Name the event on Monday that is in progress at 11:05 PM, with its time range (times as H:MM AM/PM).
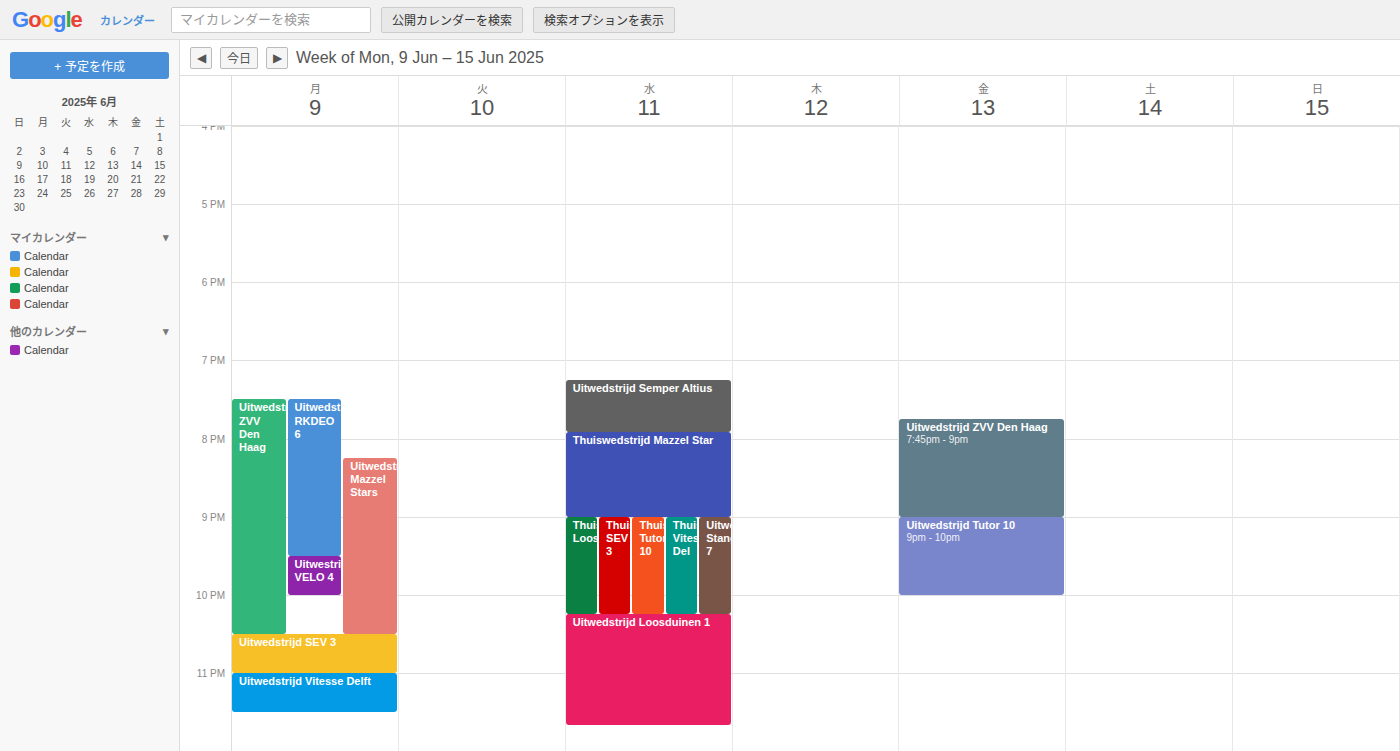
"Uitwedstrijd Vitesse Delft", 11:00 PM to 11:30 PM